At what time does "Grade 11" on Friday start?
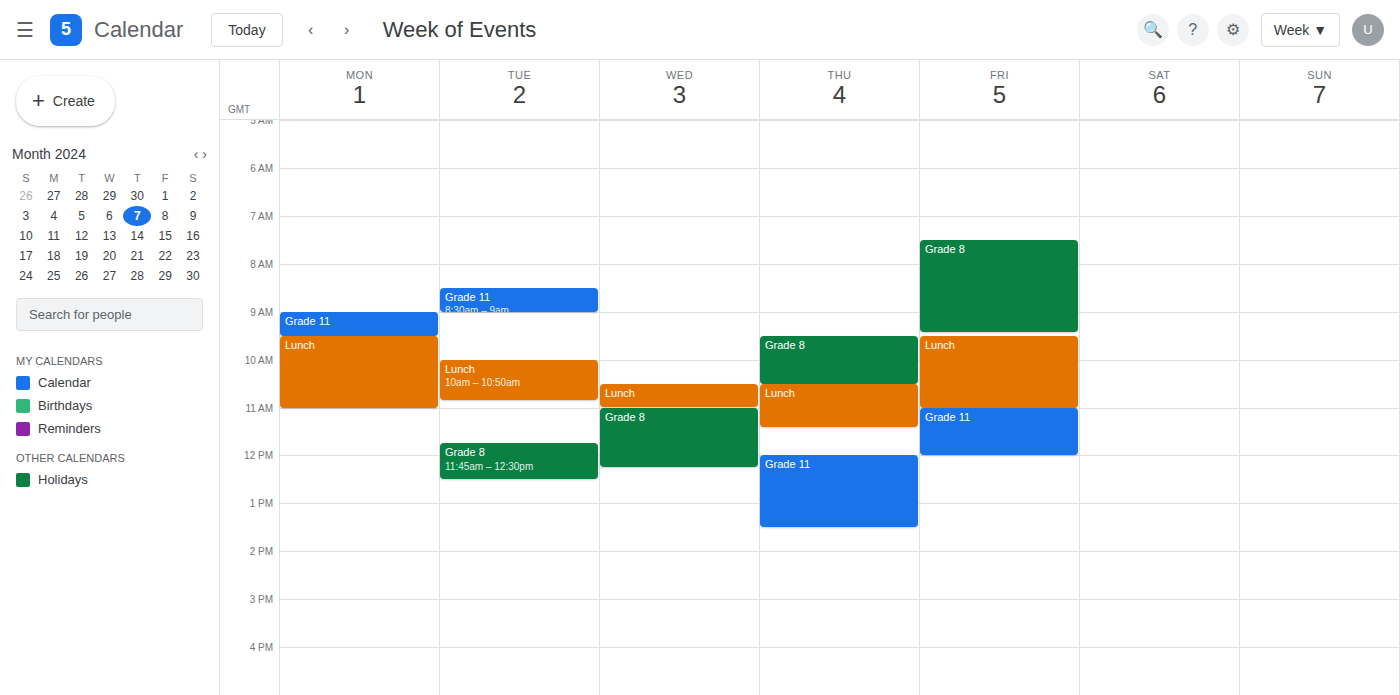
11:00 AM